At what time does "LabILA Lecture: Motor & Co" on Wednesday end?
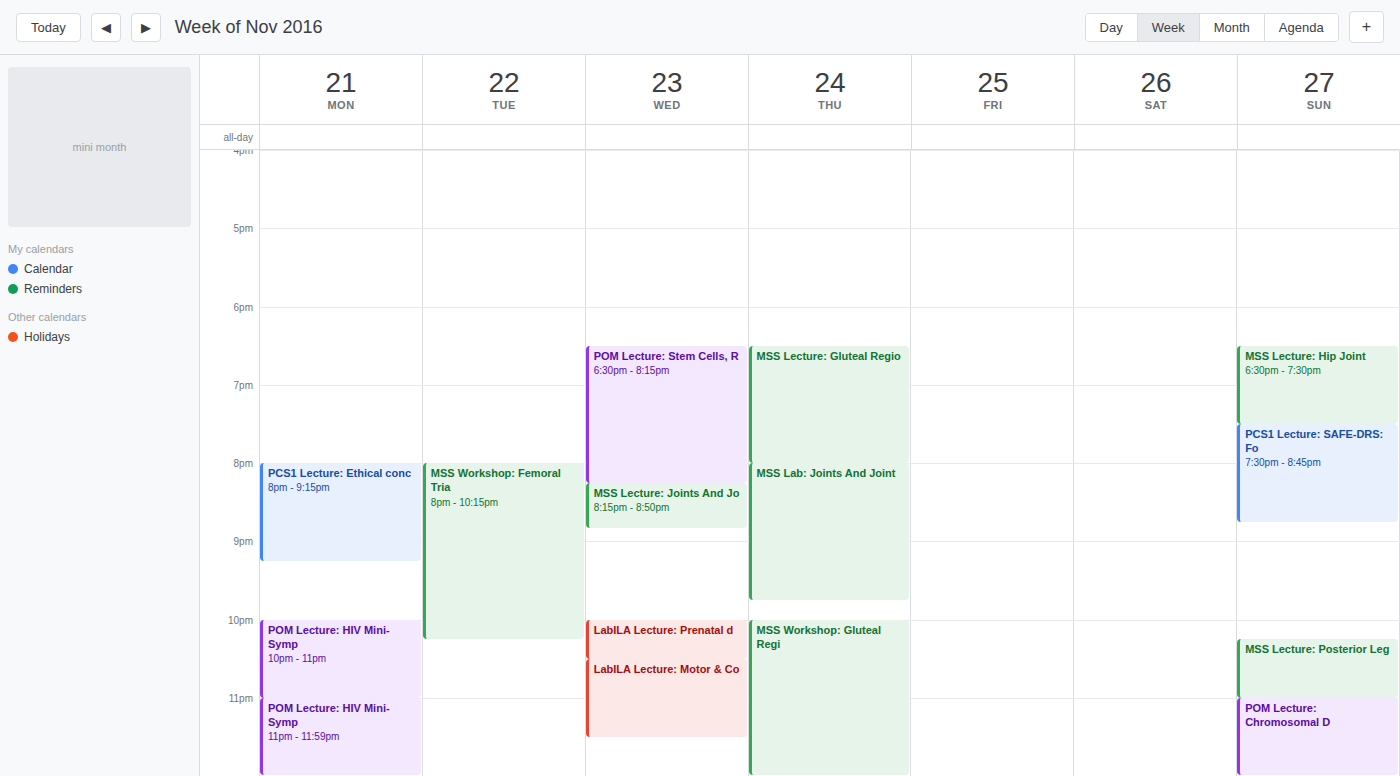
11:30 PM